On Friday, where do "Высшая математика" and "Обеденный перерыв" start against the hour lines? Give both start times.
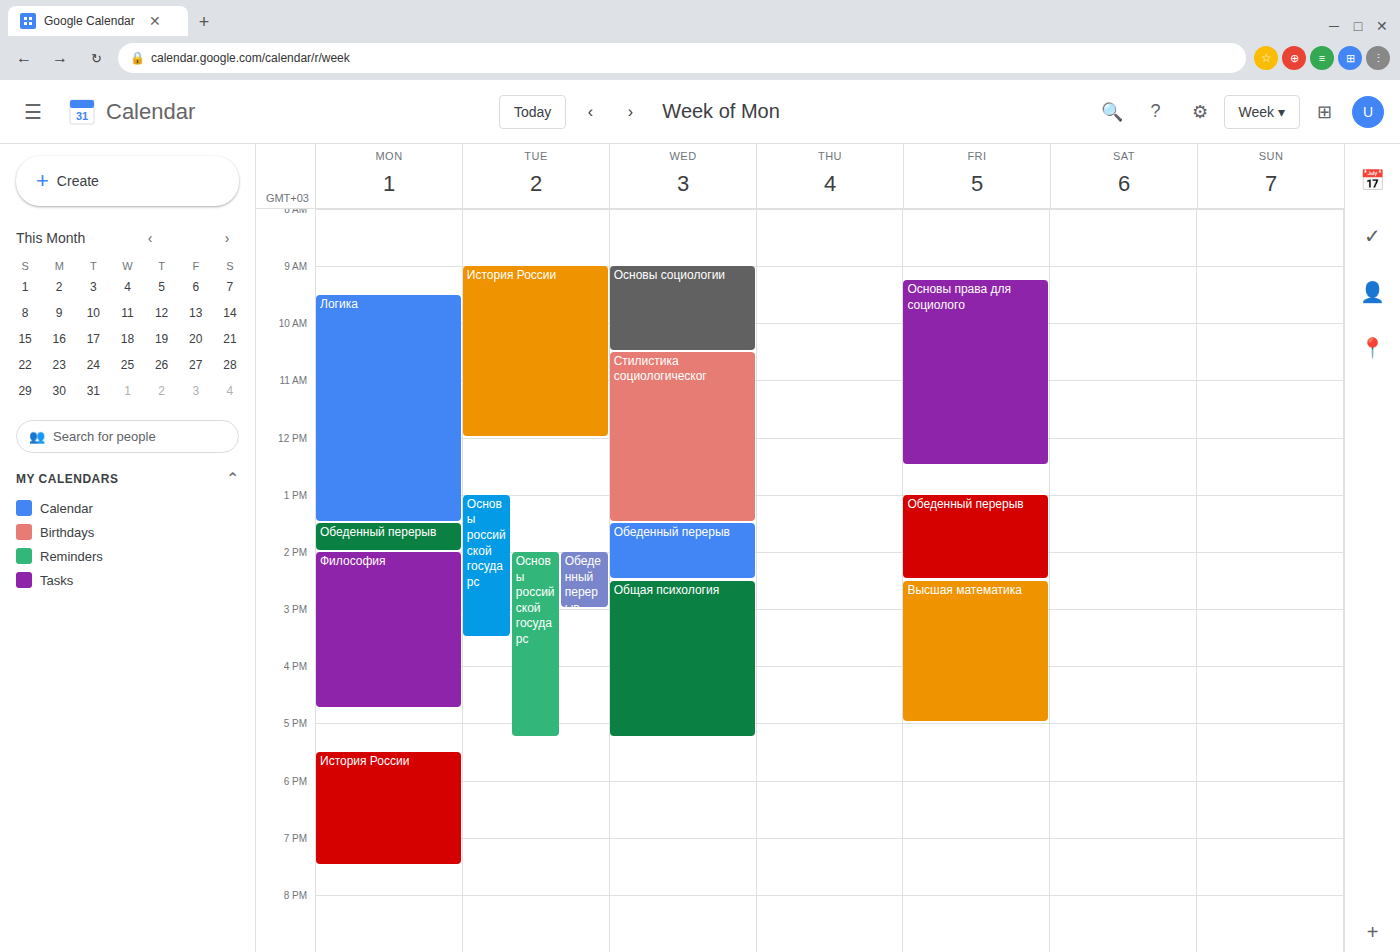
"Высшая математика": 2:30 PM, halfway between the 2 PM and 3 PM lines. "Обеденный перерыв": 1:00 PM, exactly on the 1 PM line.